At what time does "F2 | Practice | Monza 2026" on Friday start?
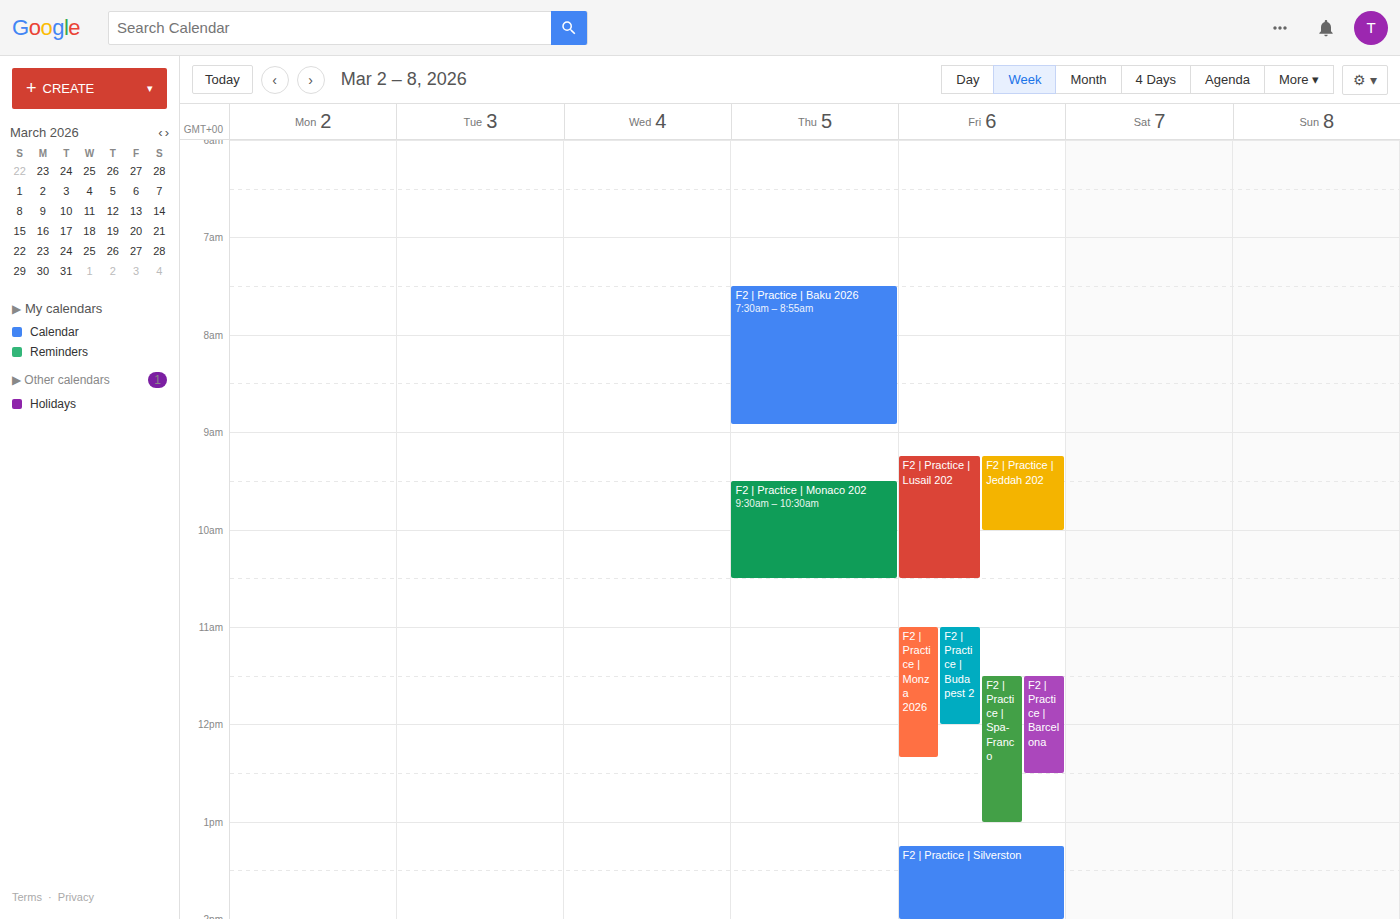
11:00 AM